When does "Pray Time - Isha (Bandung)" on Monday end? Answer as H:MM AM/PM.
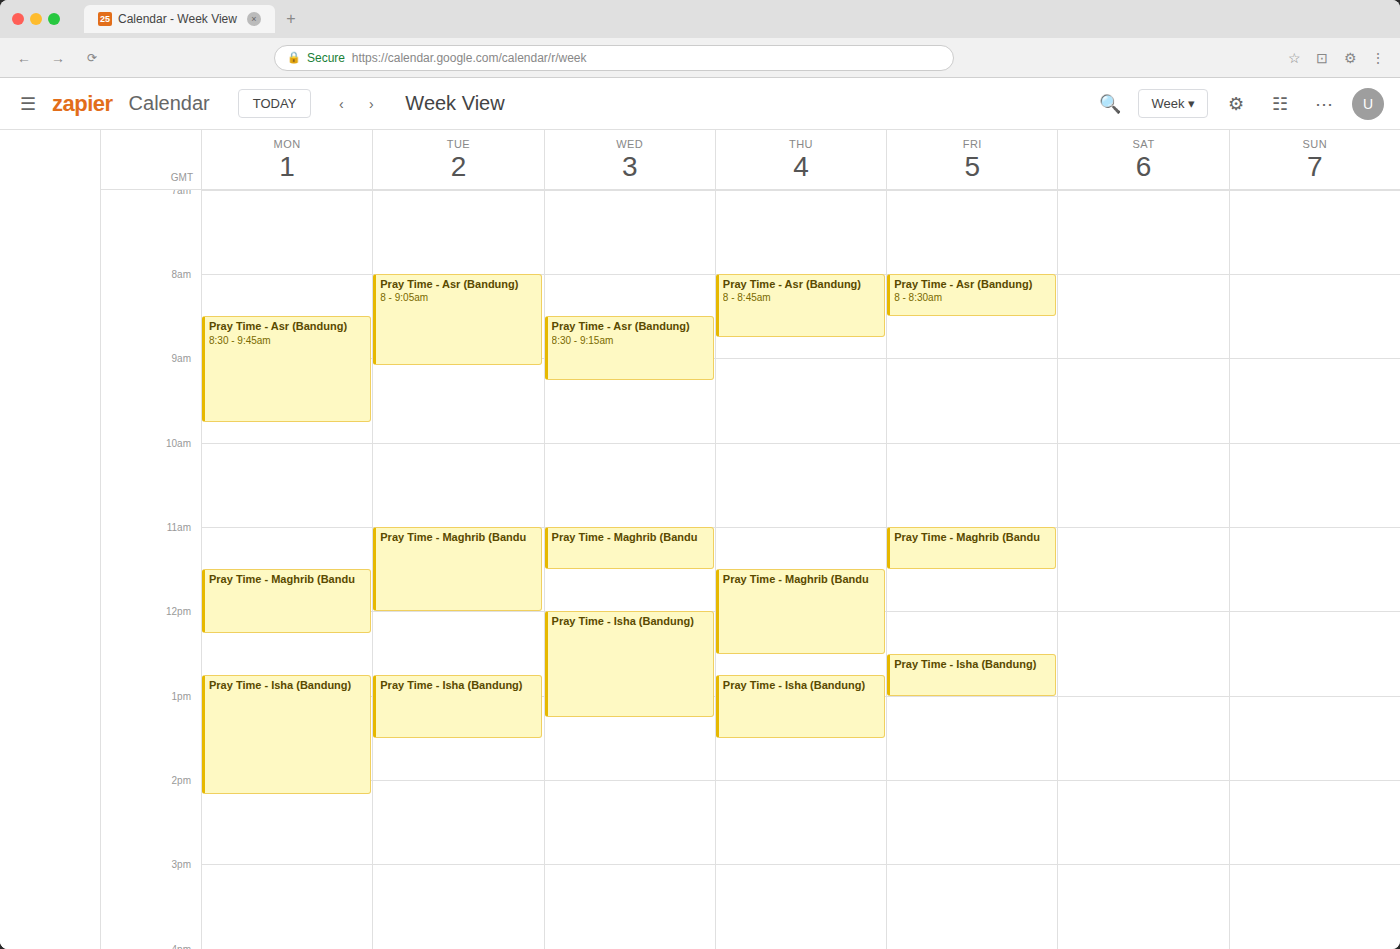
2:10 PM